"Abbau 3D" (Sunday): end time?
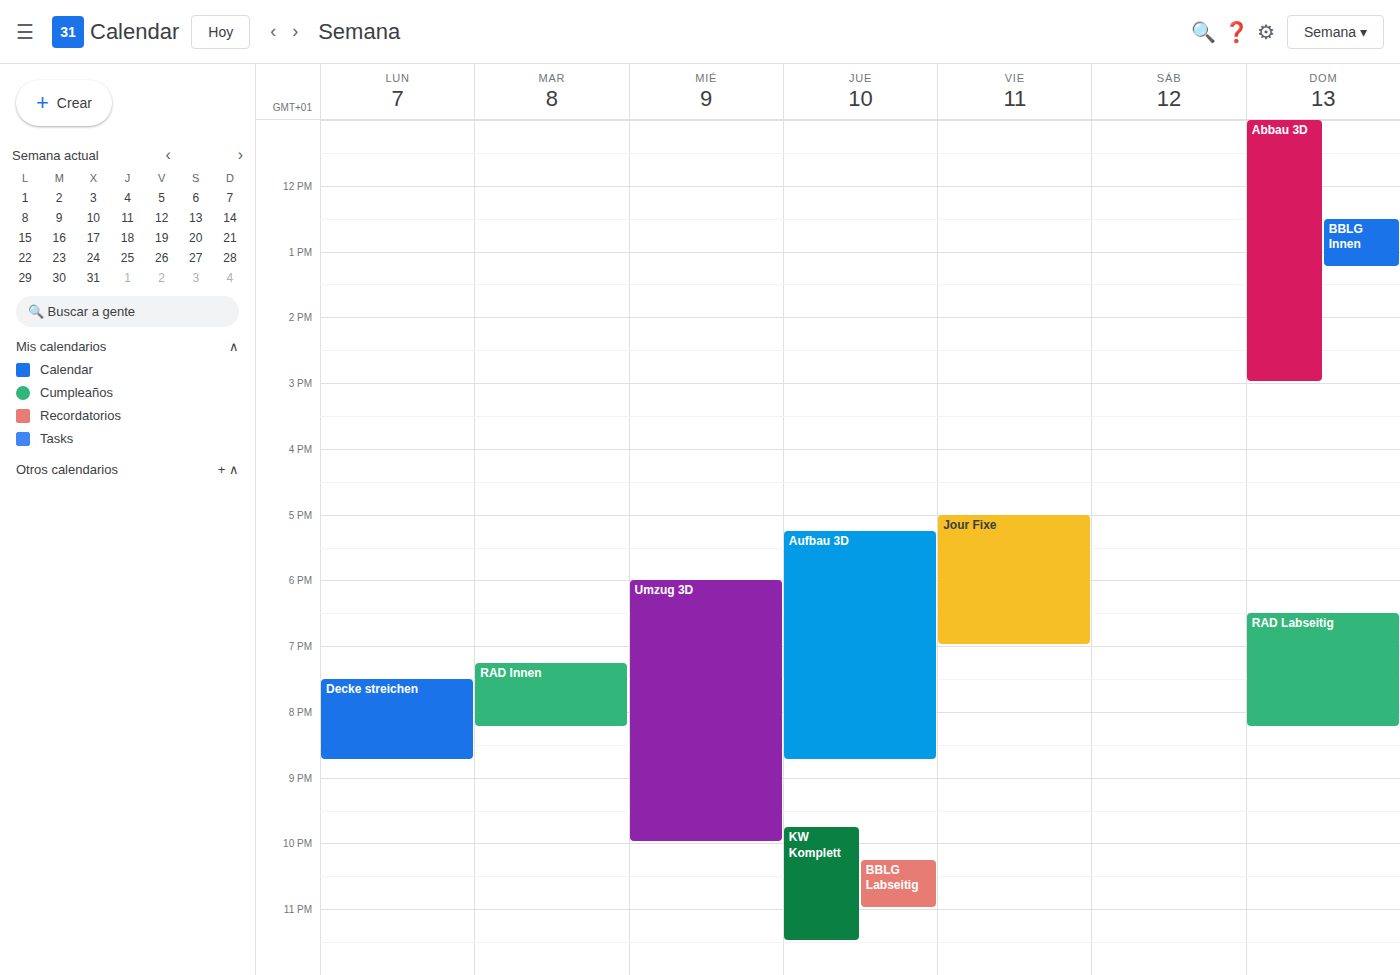
3:00 PM